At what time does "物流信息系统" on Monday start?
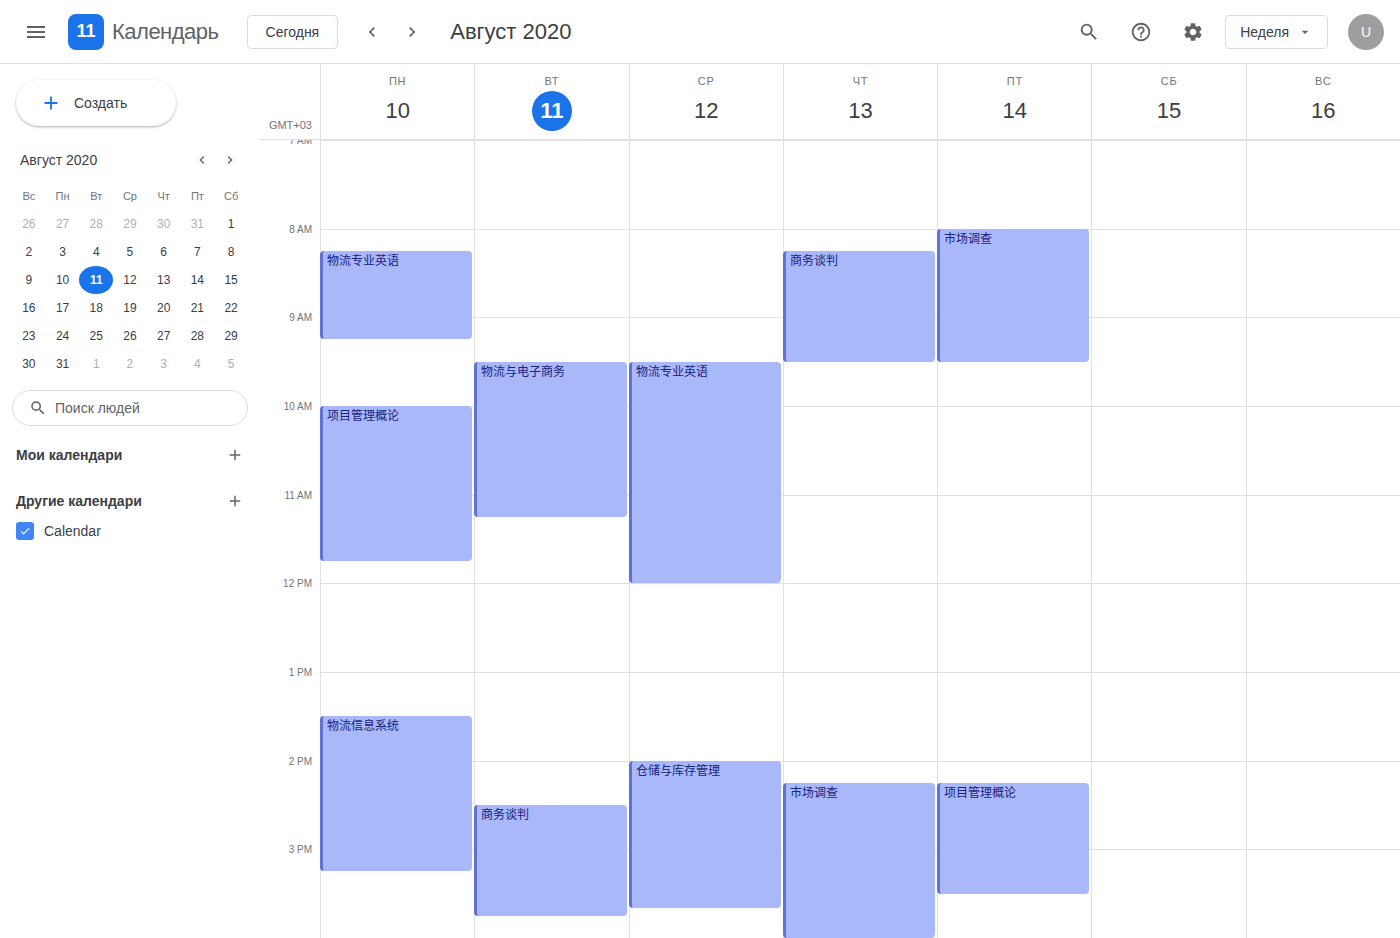
13:30